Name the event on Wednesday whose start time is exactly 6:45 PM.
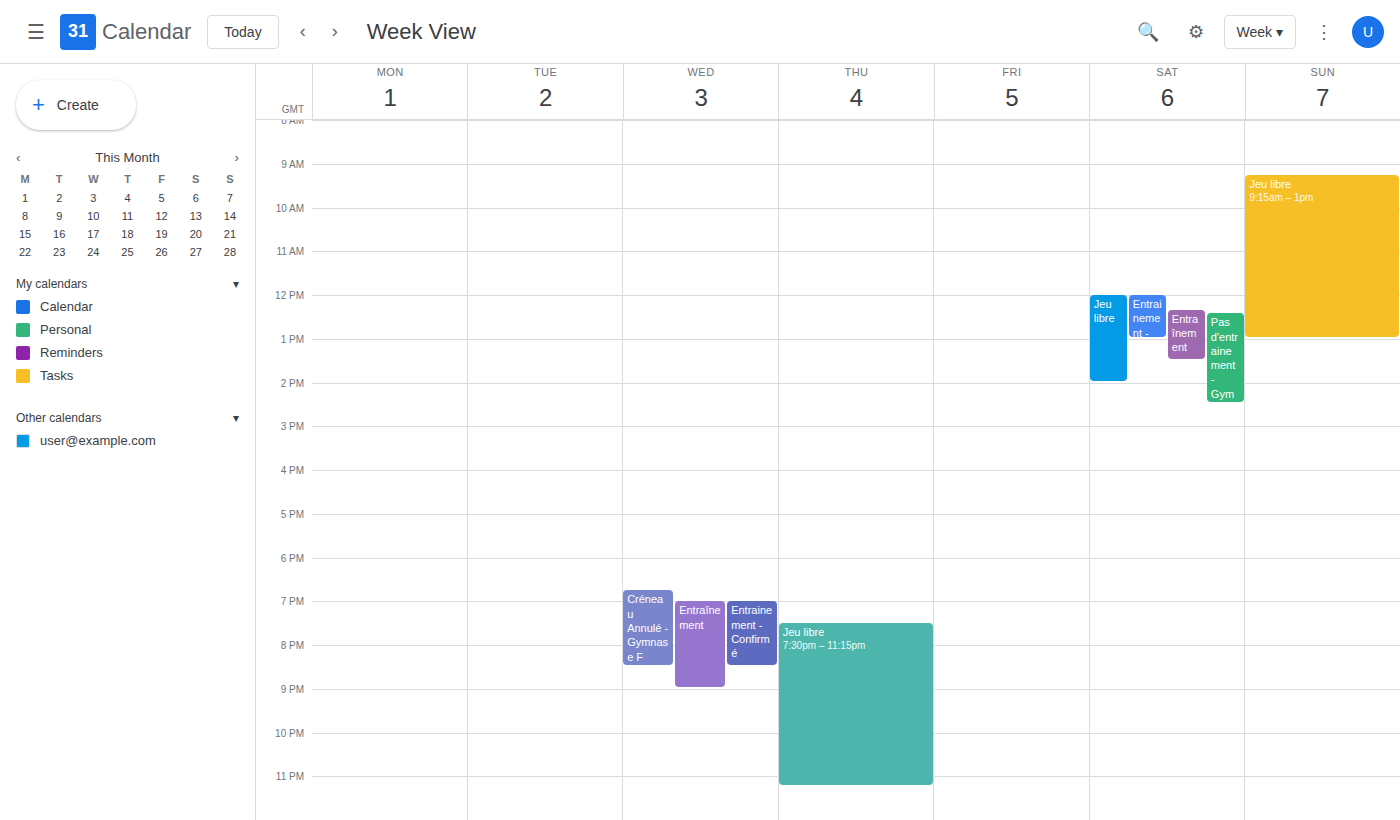
"Créneau Annulé - Gymnase F"